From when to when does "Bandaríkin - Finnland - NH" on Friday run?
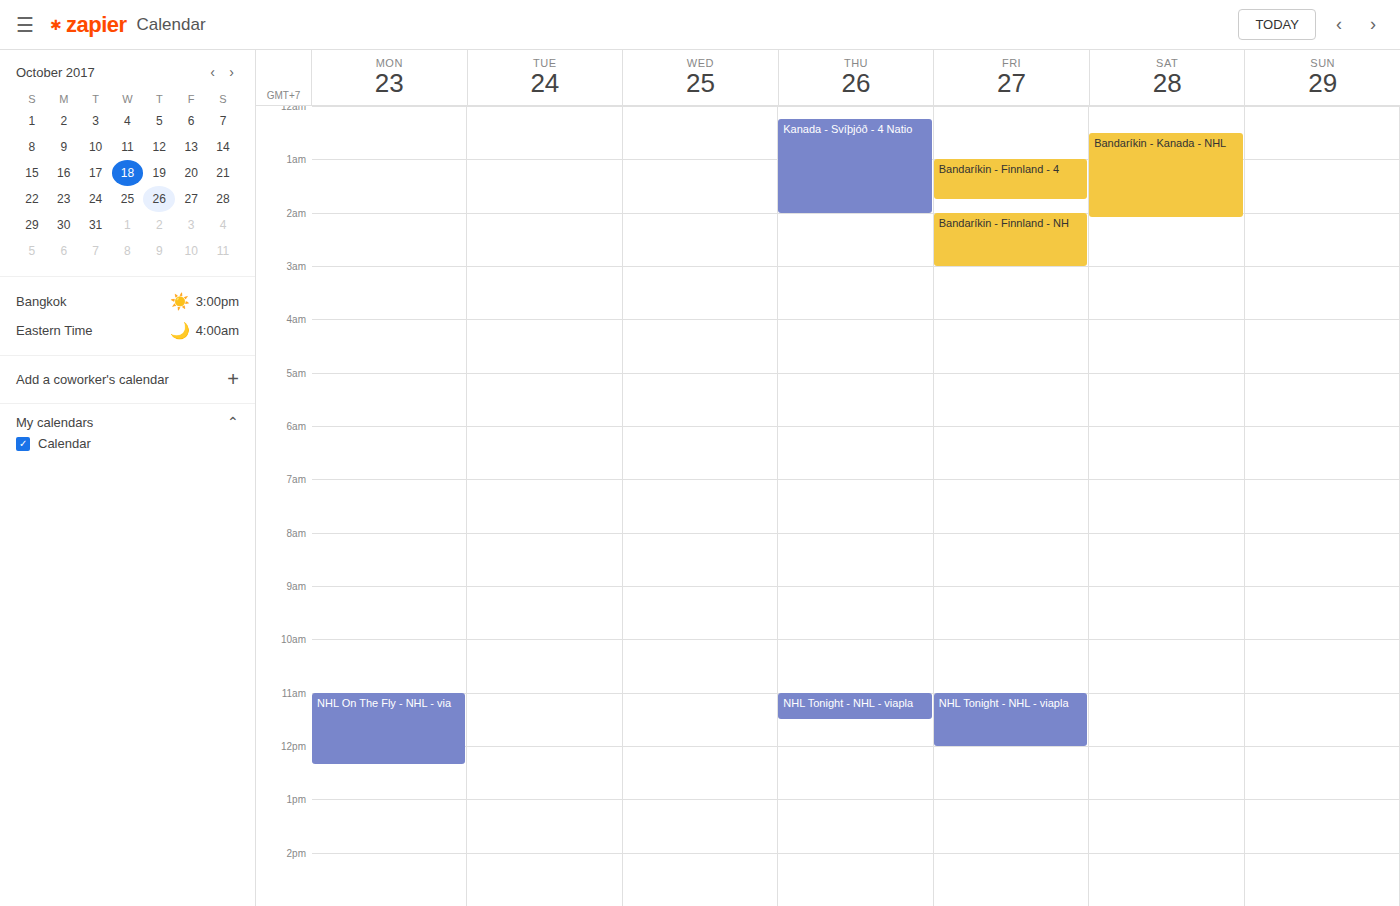
2:00 AM to 3:00 AM